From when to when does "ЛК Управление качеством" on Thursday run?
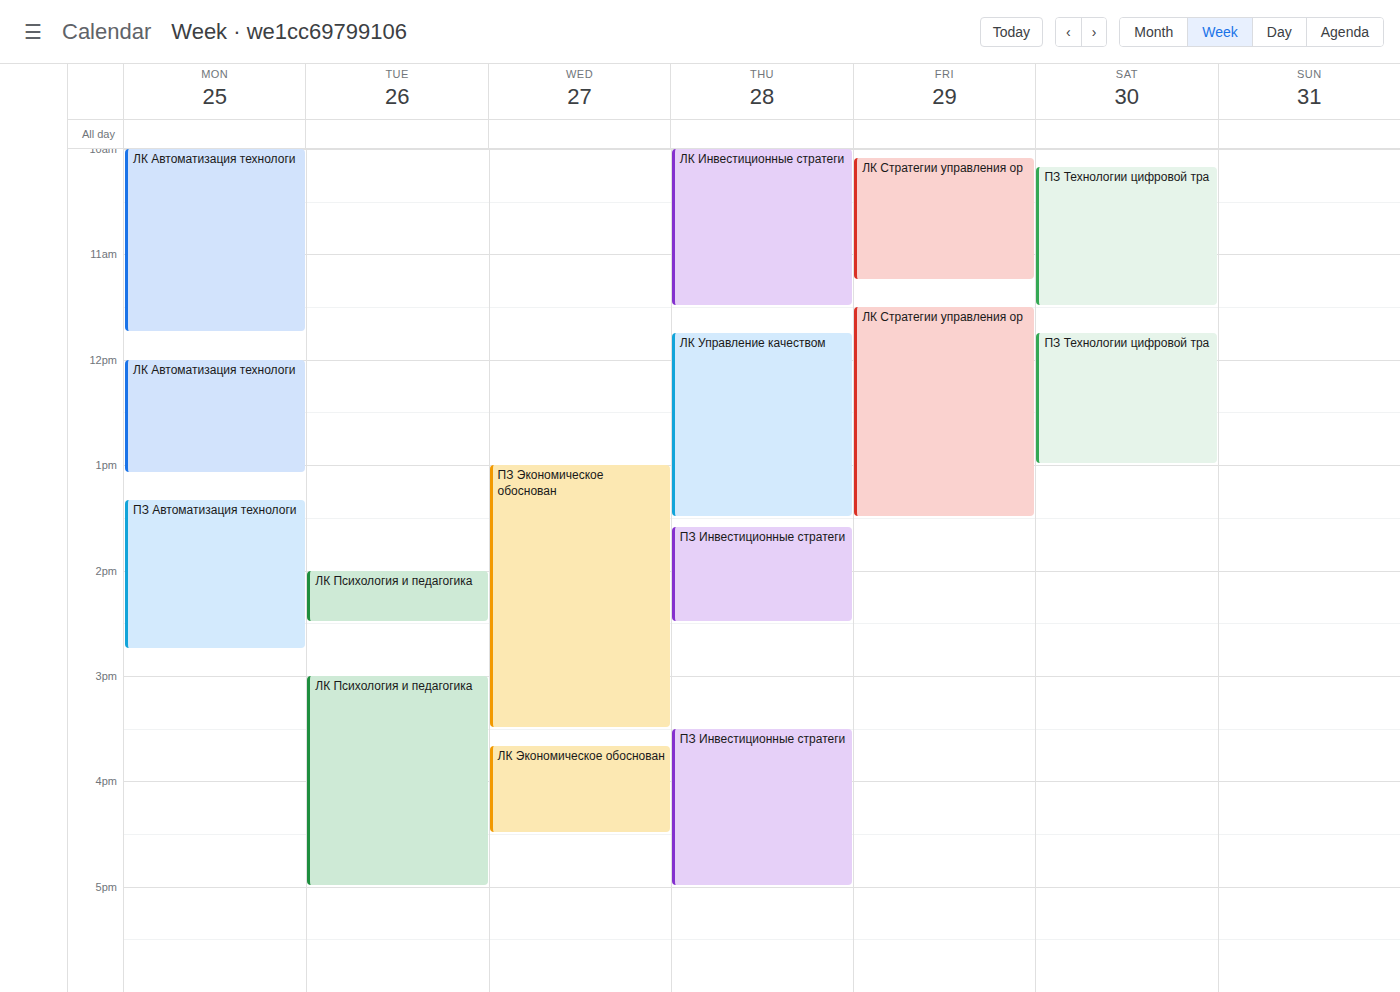
11:45 AM to 1:30 PM